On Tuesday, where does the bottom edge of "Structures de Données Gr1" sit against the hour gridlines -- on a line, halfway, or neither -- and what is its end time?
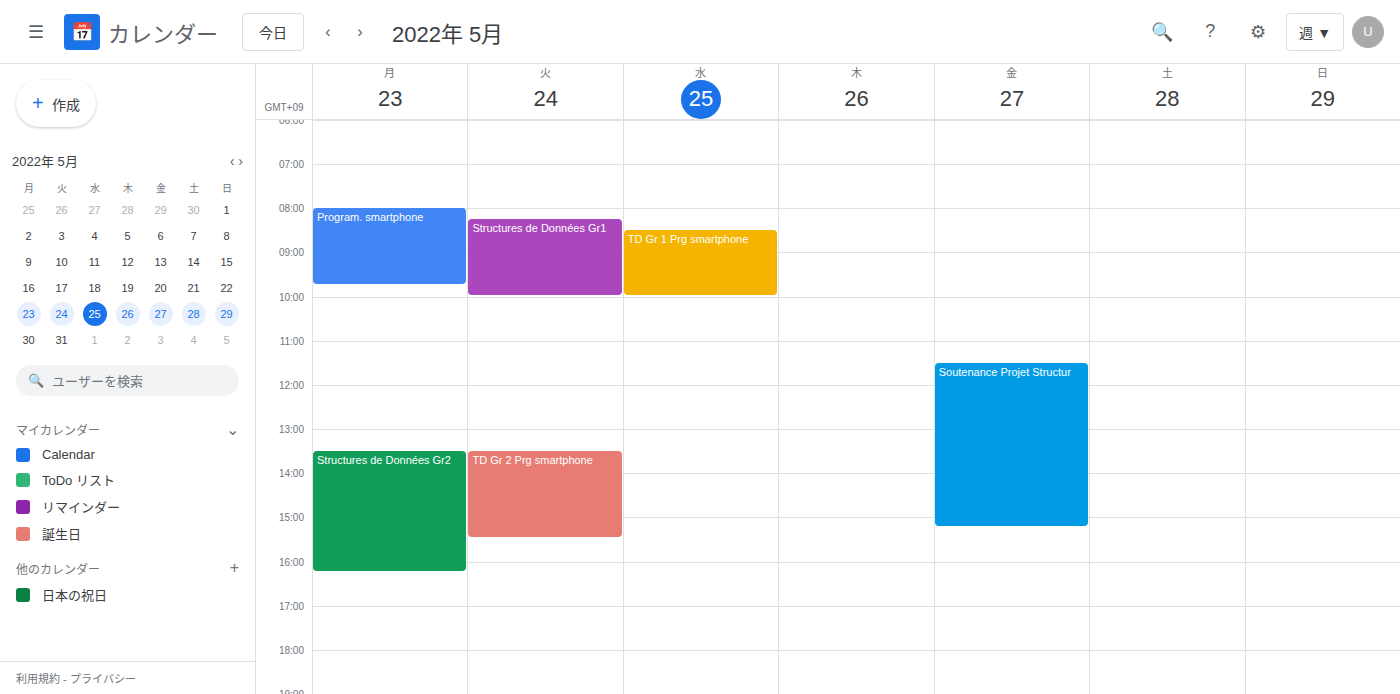
10:00 AM -- exactly on the 10 AM line.